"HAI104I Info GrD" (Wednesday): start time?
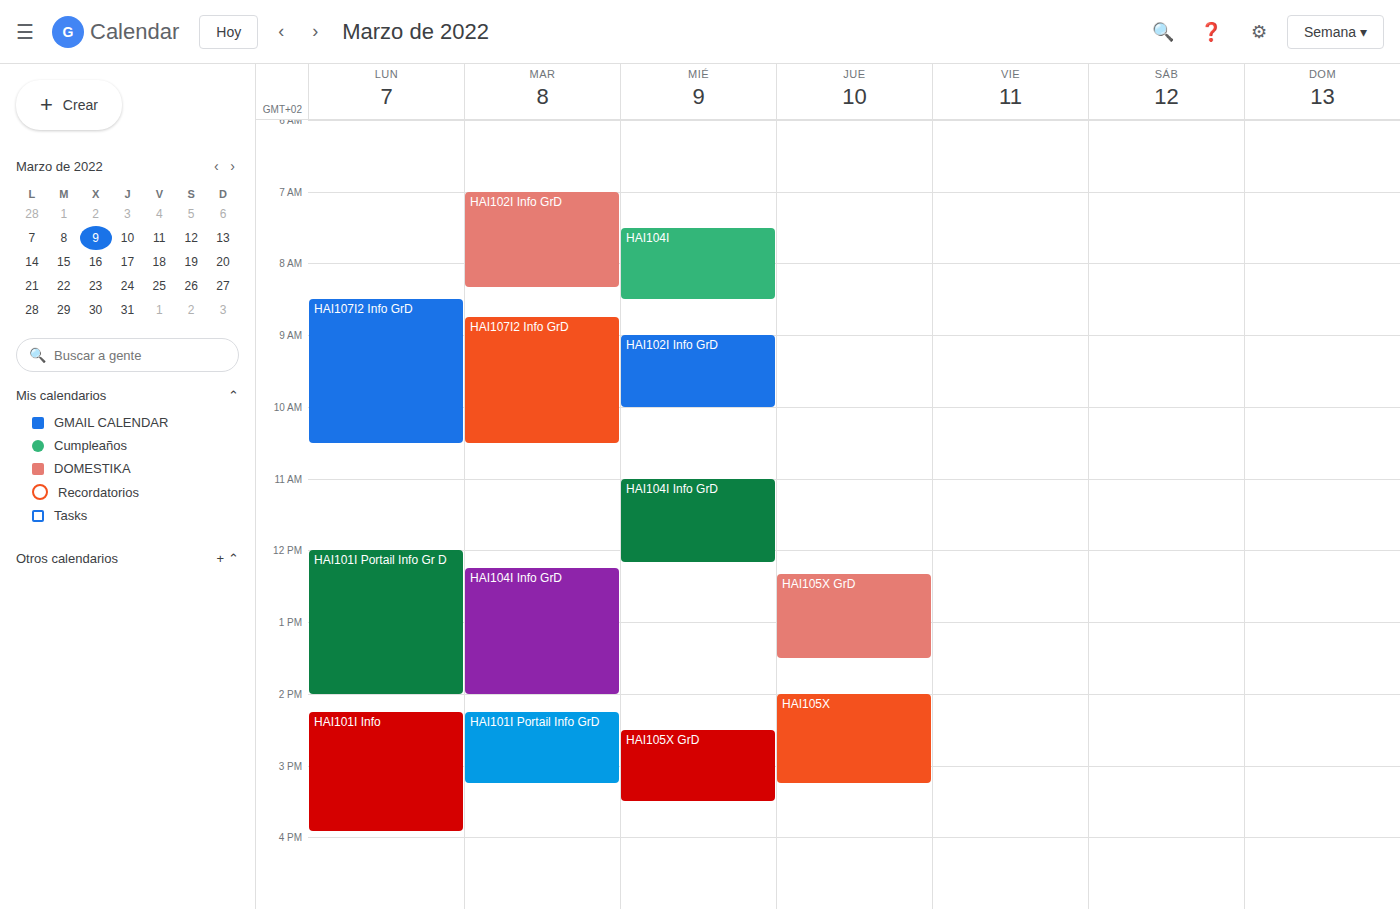
11:00